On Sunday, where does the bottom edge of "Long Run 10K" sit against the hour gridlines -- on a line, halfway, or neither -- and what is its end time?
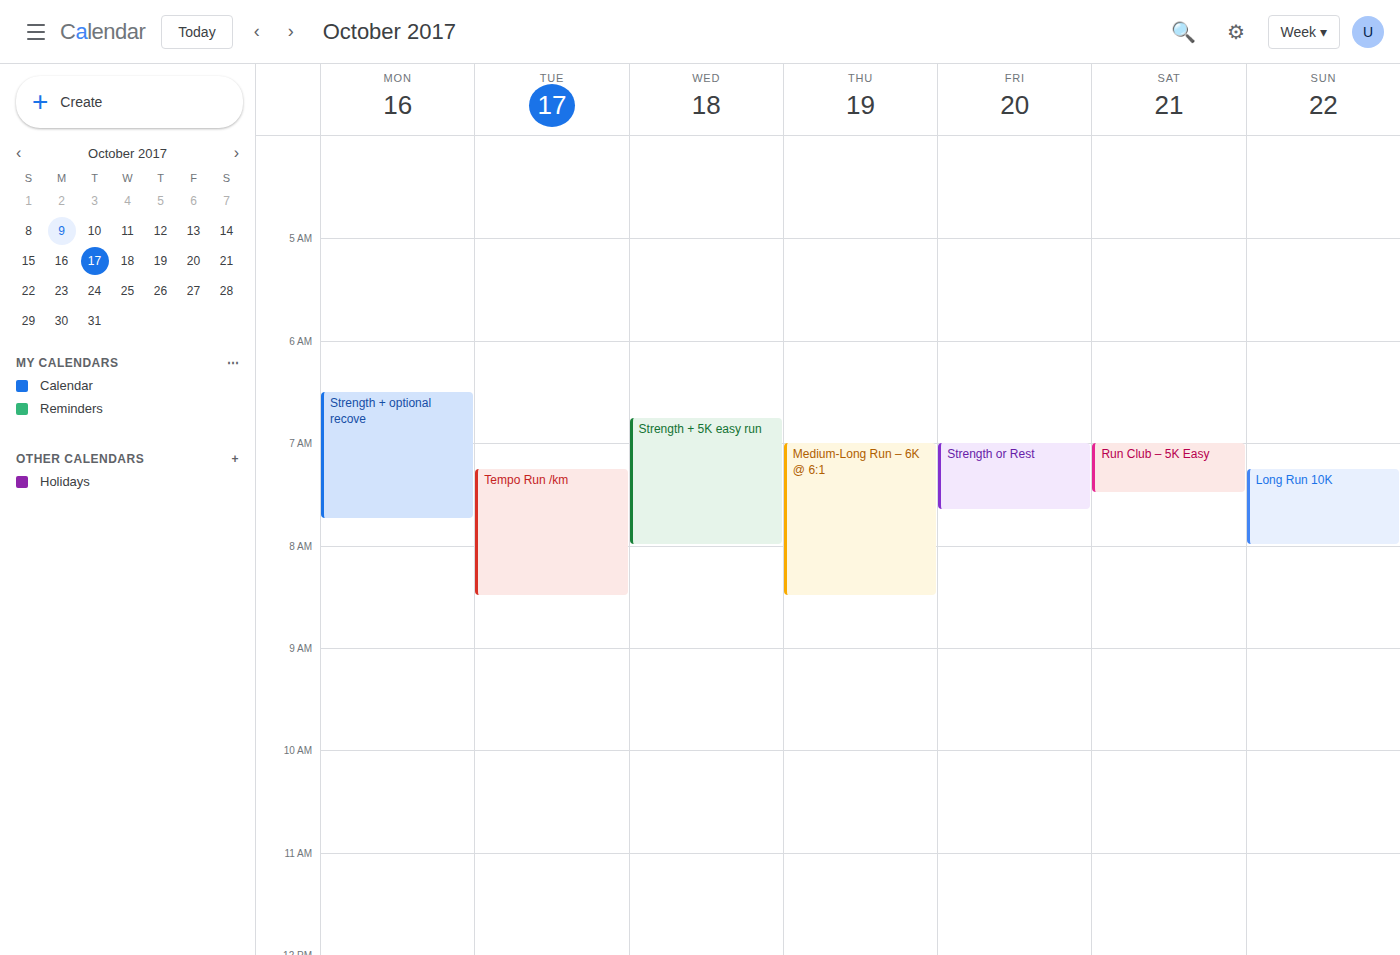
8:00 AM -- exactly on the 8 AM line.